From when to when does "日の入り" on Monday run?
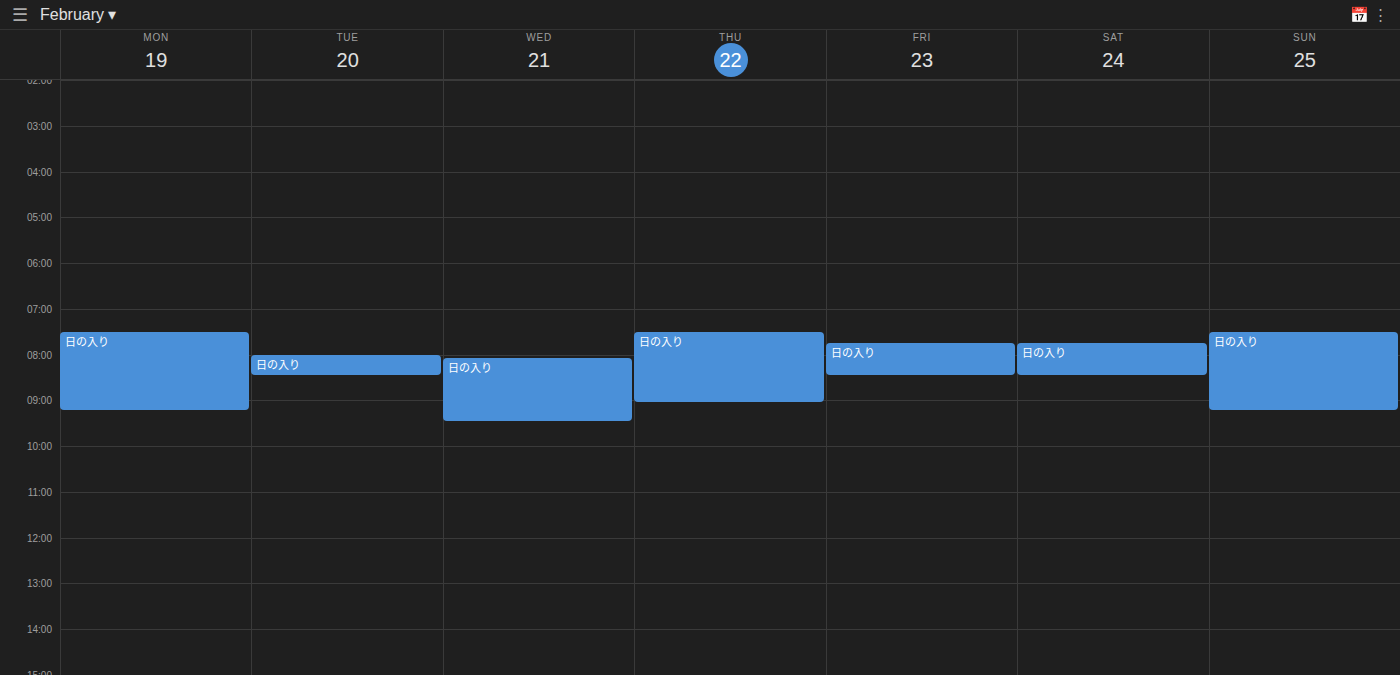
7:30 AM to 9:15 AM